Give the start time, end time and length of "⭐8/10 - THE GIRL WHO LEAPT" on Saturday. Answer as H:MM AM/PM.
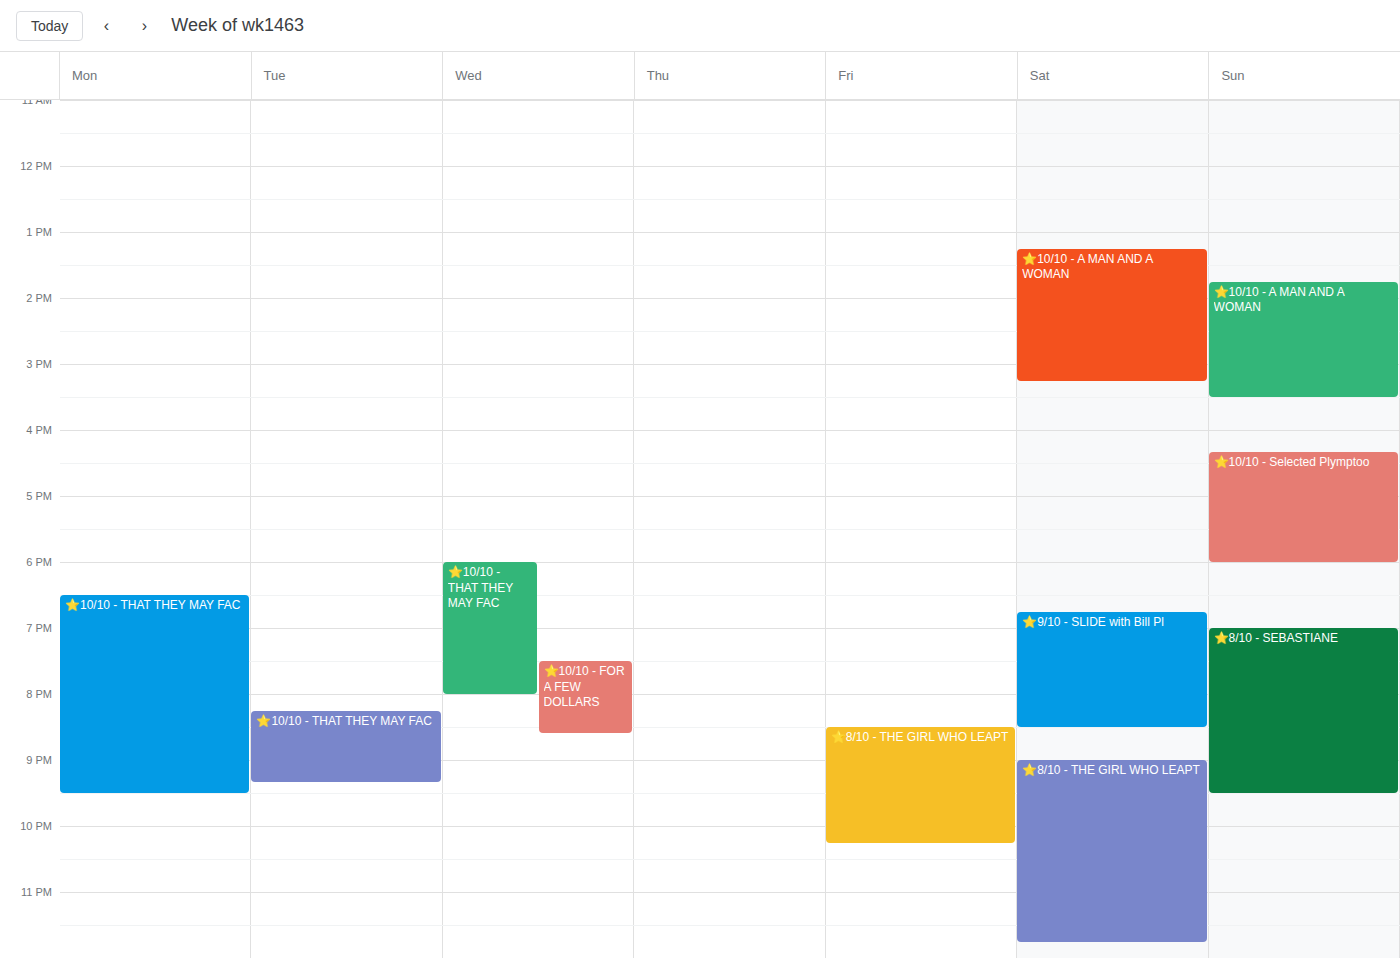
9:00 PM to 11:45 PM, 2 hours 45 minutes